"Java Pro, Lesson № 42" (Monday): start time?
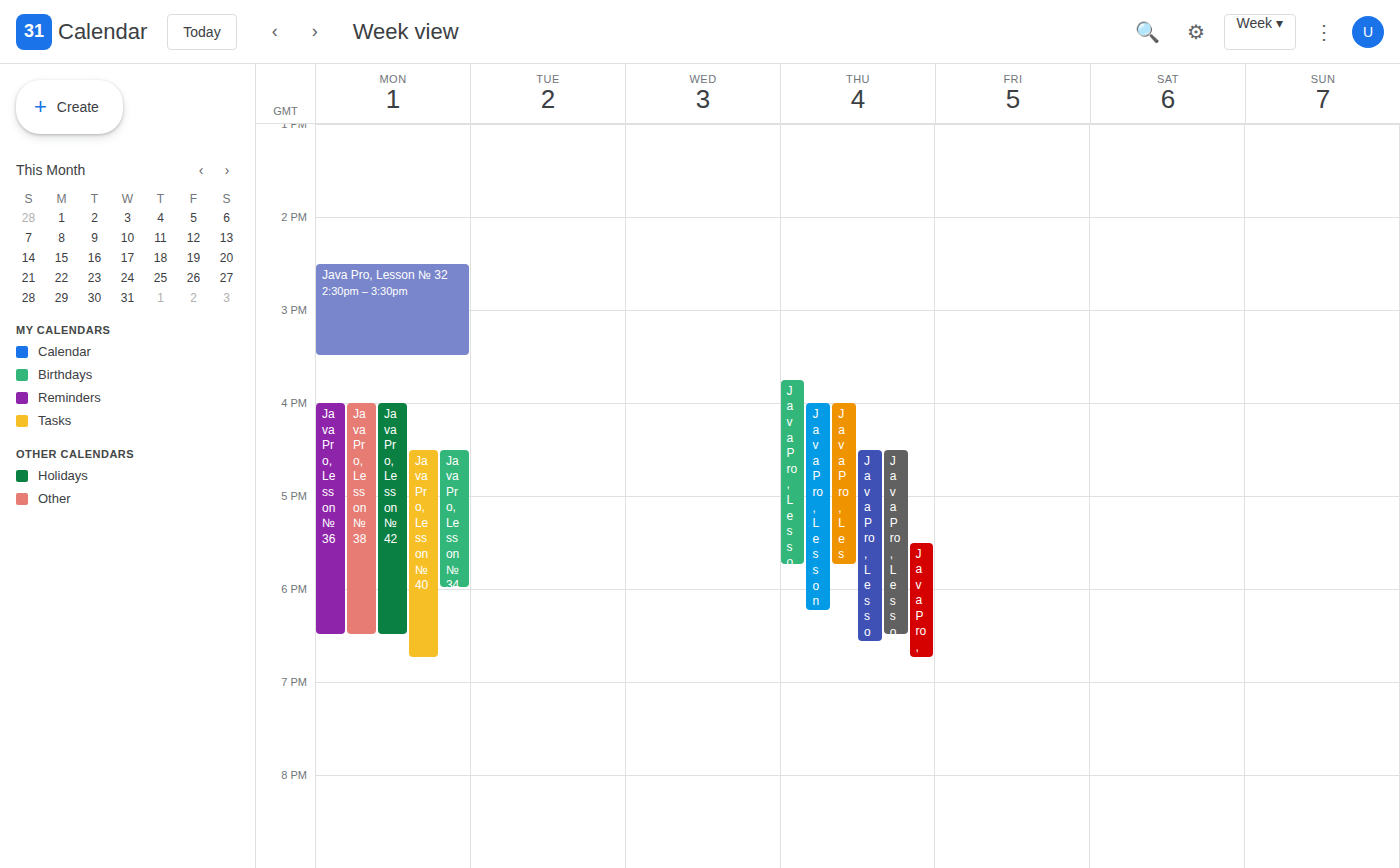
4:00 PM